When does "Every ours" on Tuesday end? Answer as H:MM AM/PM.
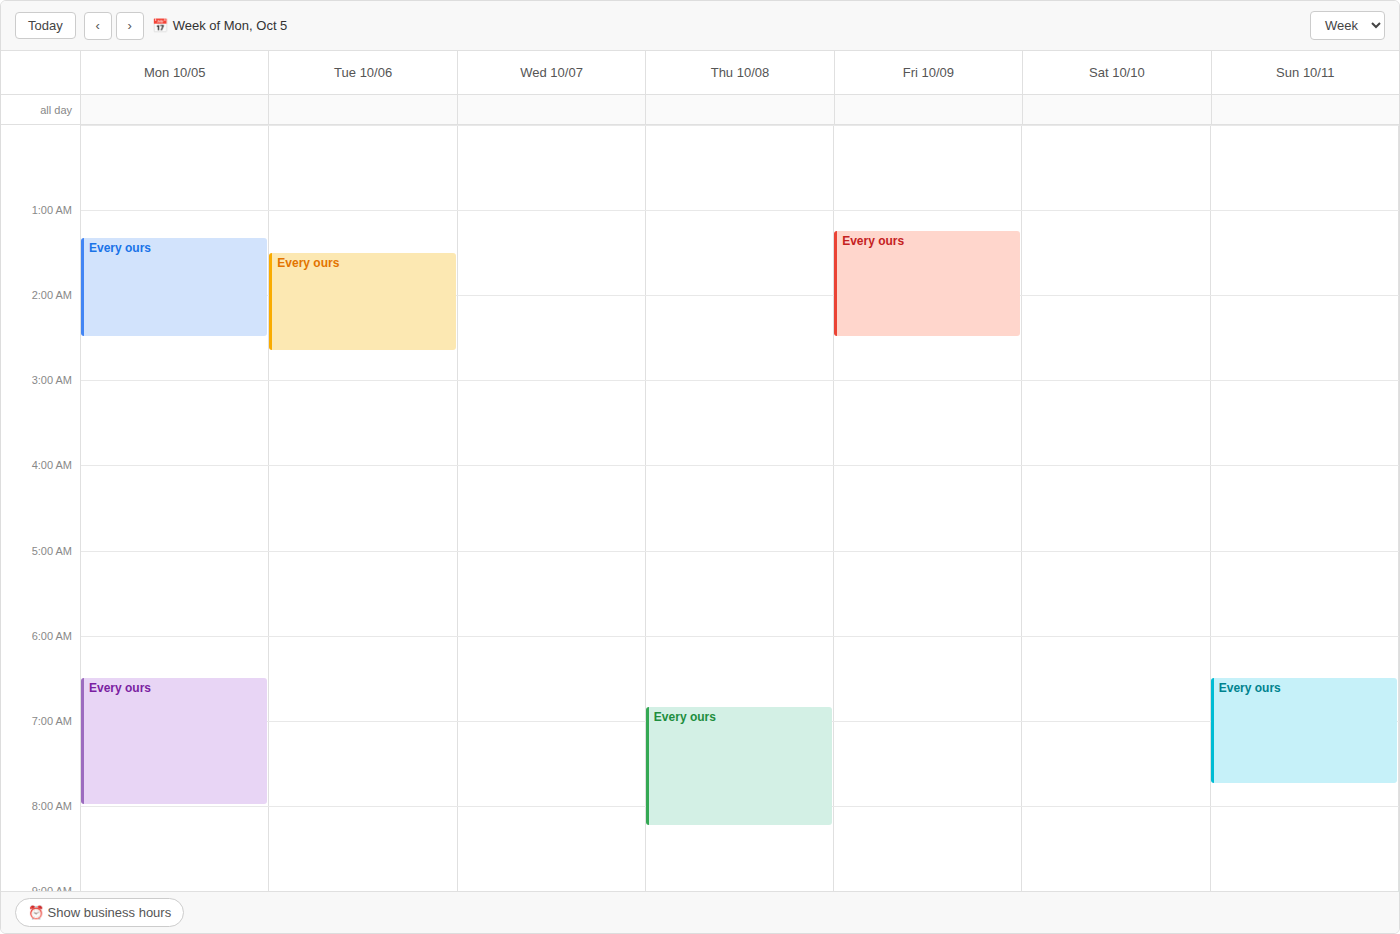
2:40 AM